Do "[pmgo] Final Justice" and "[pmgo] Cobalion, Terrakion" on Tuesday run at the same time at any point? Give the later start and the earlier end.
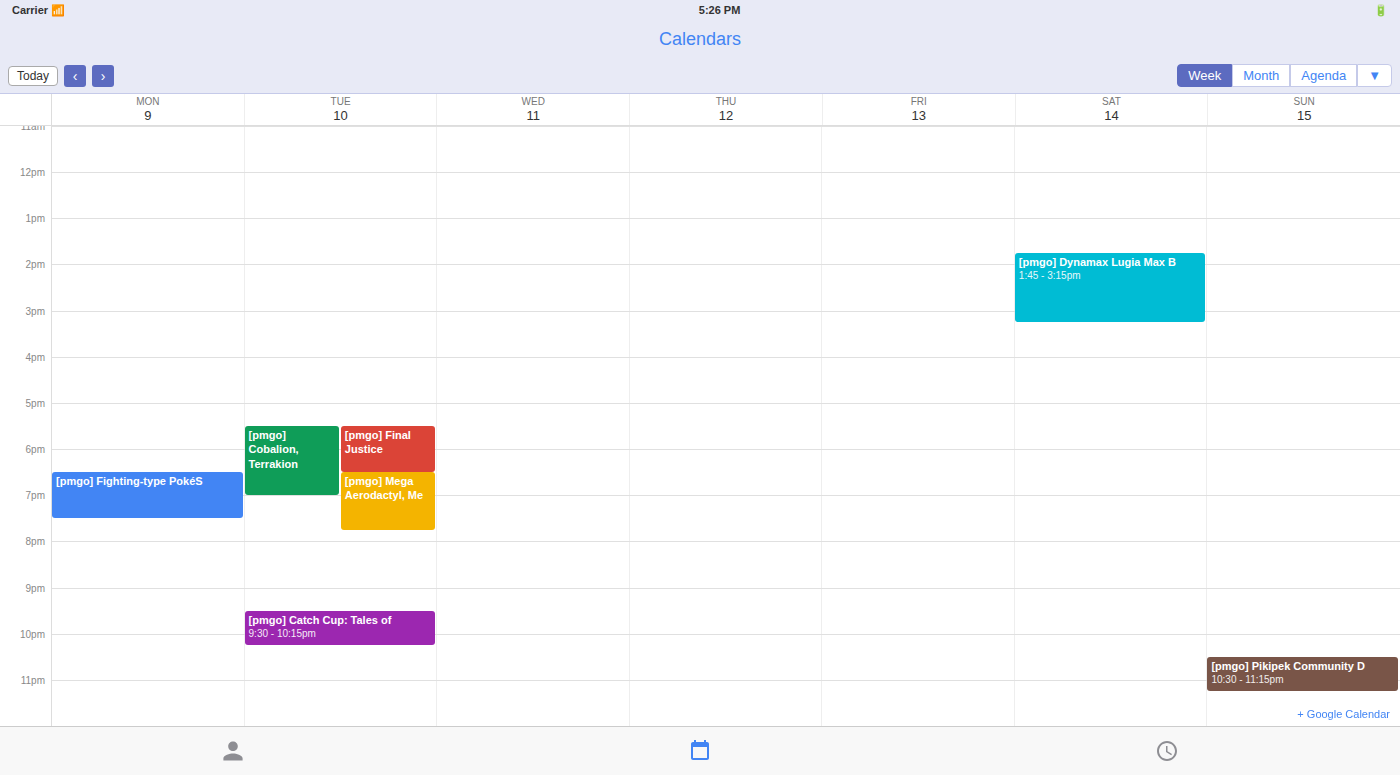
"[pmgo] Cobalion, Terrakion" starts at 5:30 PM, before "[pmgo] Final Justice" ends at 6:30 PM -- they overlap.